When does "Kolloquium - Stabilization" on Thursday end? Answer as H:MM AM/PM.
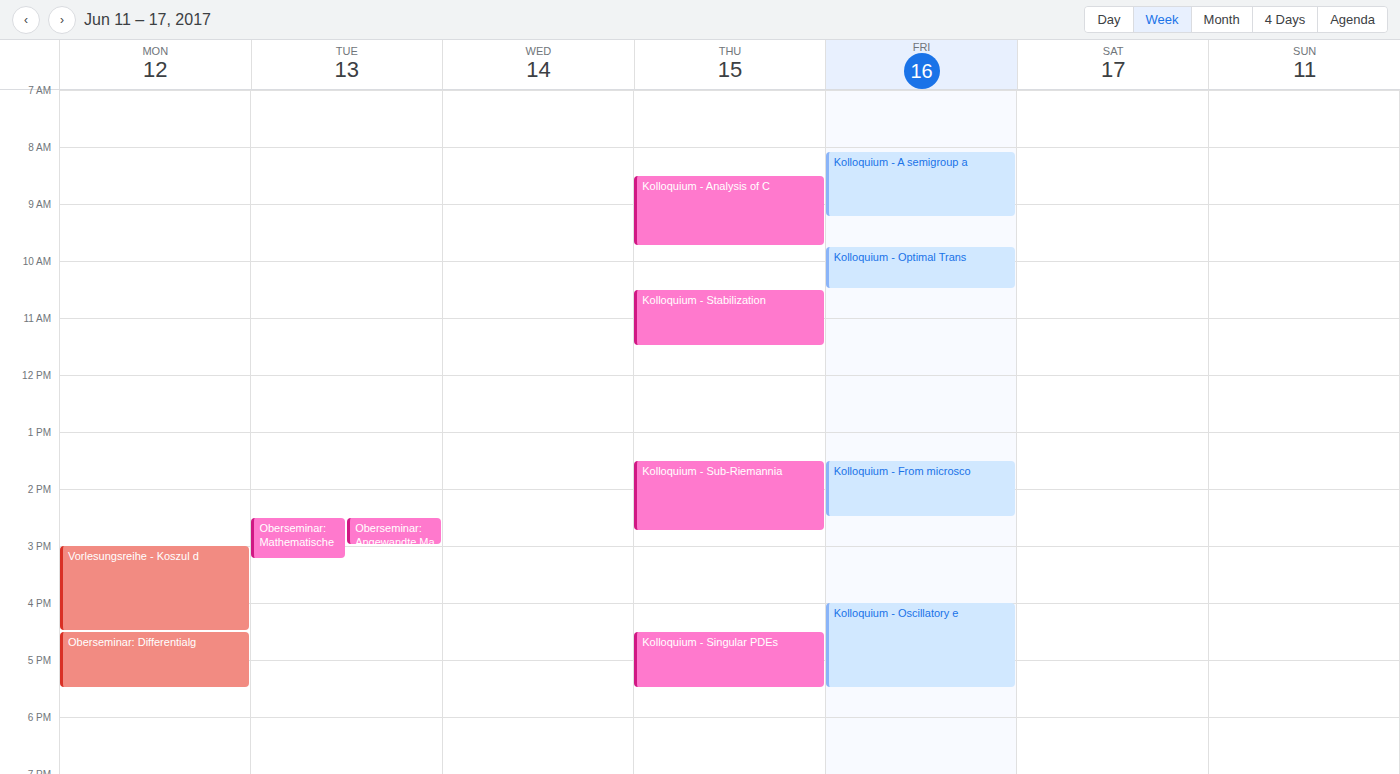
11:30 AM